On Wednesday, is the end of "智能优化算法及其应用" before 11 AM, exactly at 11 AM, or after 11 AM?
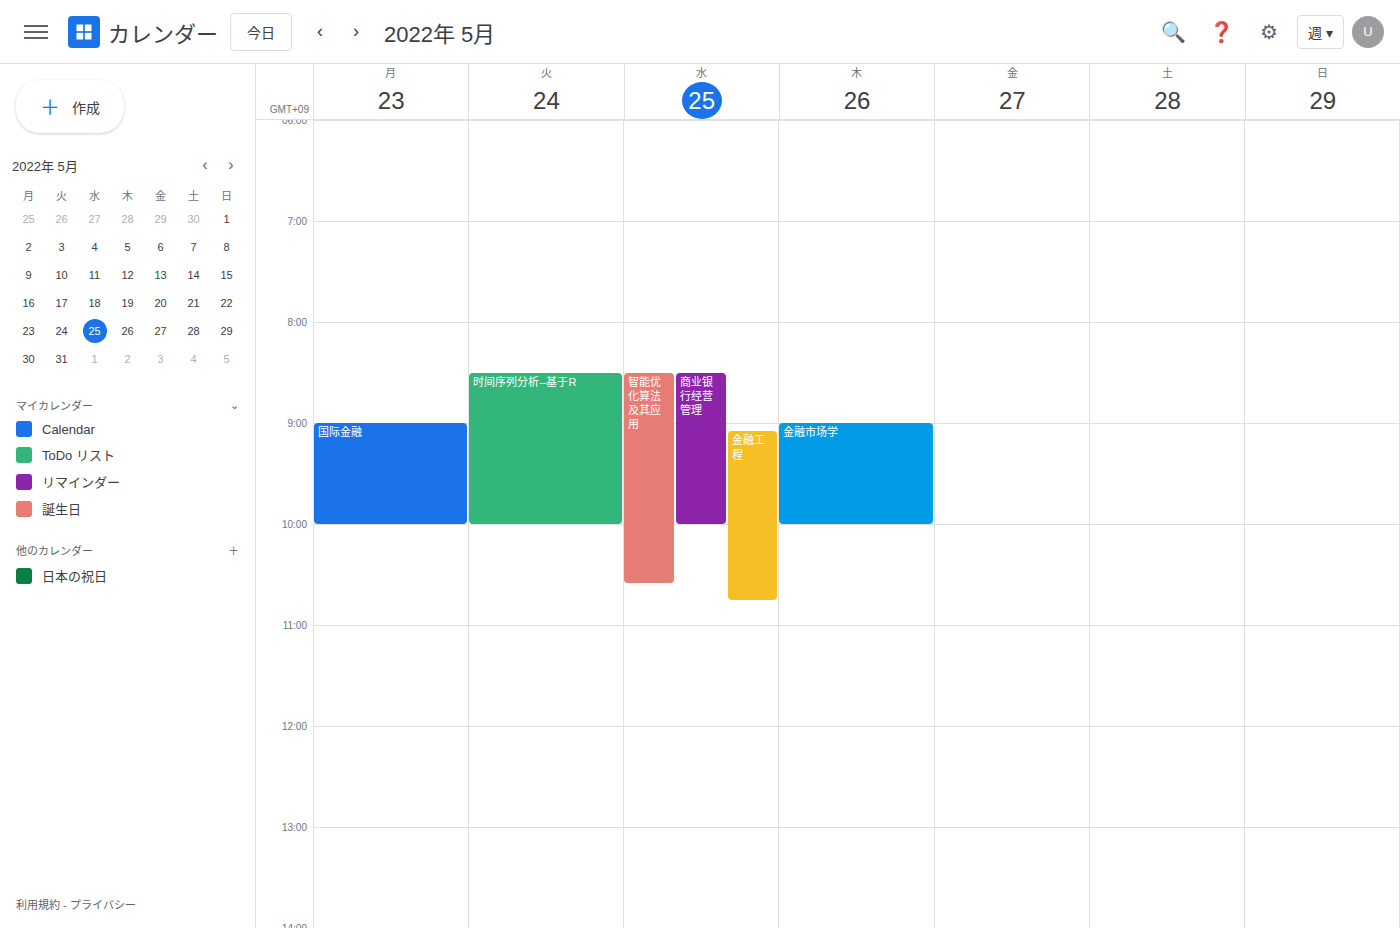
10:35 AM -- before 11 AM, 25 minutes above the 11 AM line.